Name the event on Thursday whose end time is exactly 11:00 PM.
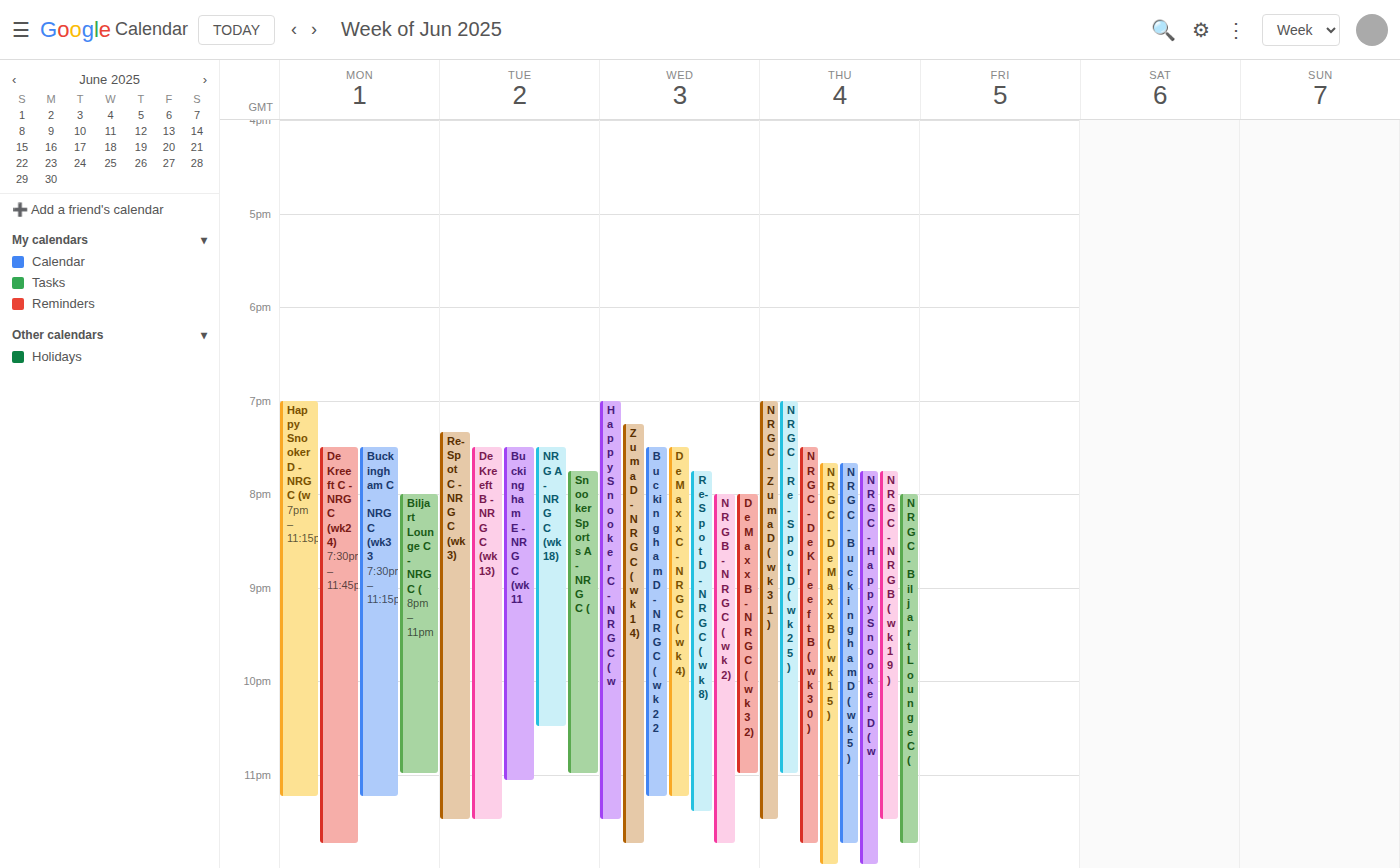
"NRG C - Re-Spot D (wk25)"